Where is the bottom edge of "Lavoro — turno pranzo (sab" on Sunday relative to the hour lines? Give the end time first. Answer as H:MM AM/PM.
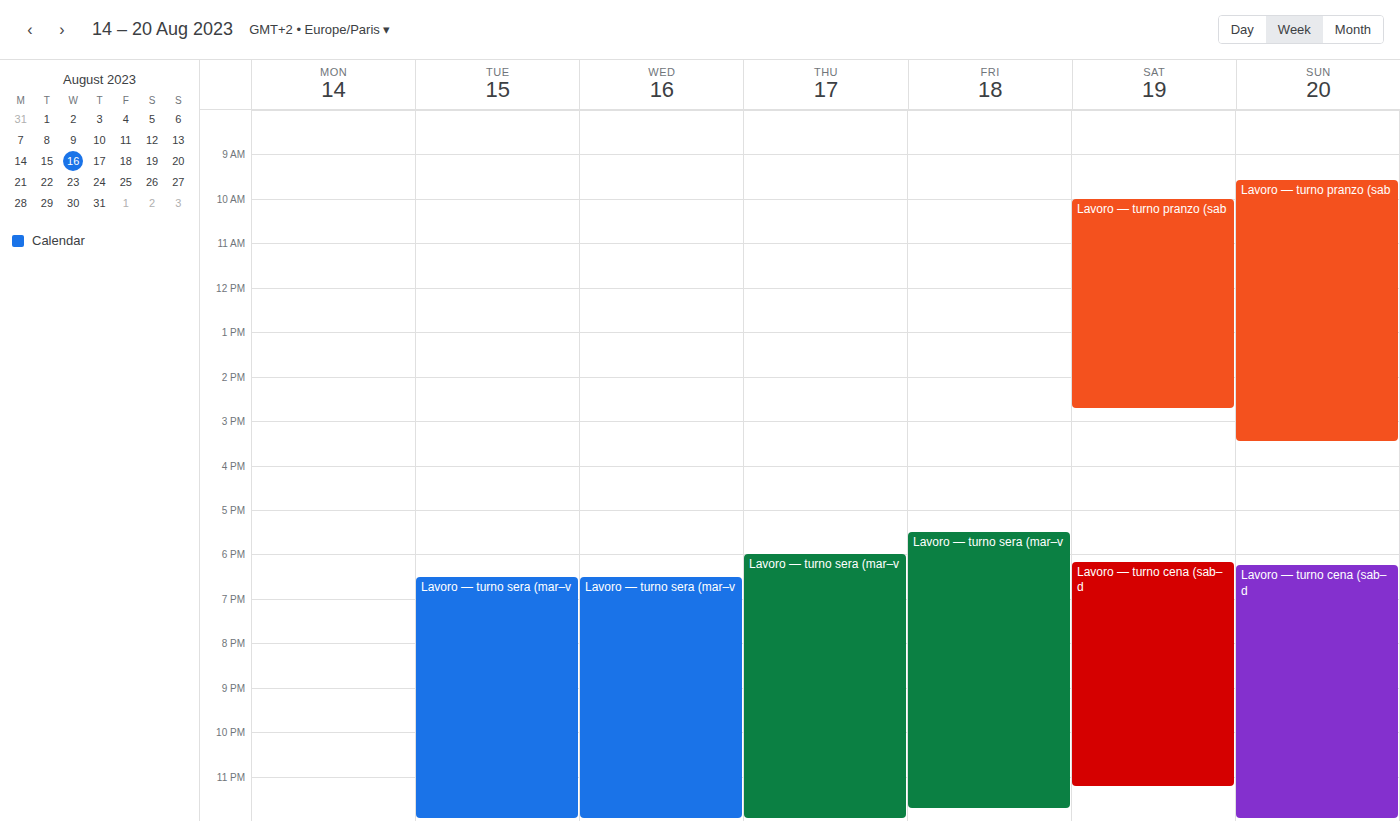
3:30 PM -- halfway between the 3 PM and 4 PM lines.